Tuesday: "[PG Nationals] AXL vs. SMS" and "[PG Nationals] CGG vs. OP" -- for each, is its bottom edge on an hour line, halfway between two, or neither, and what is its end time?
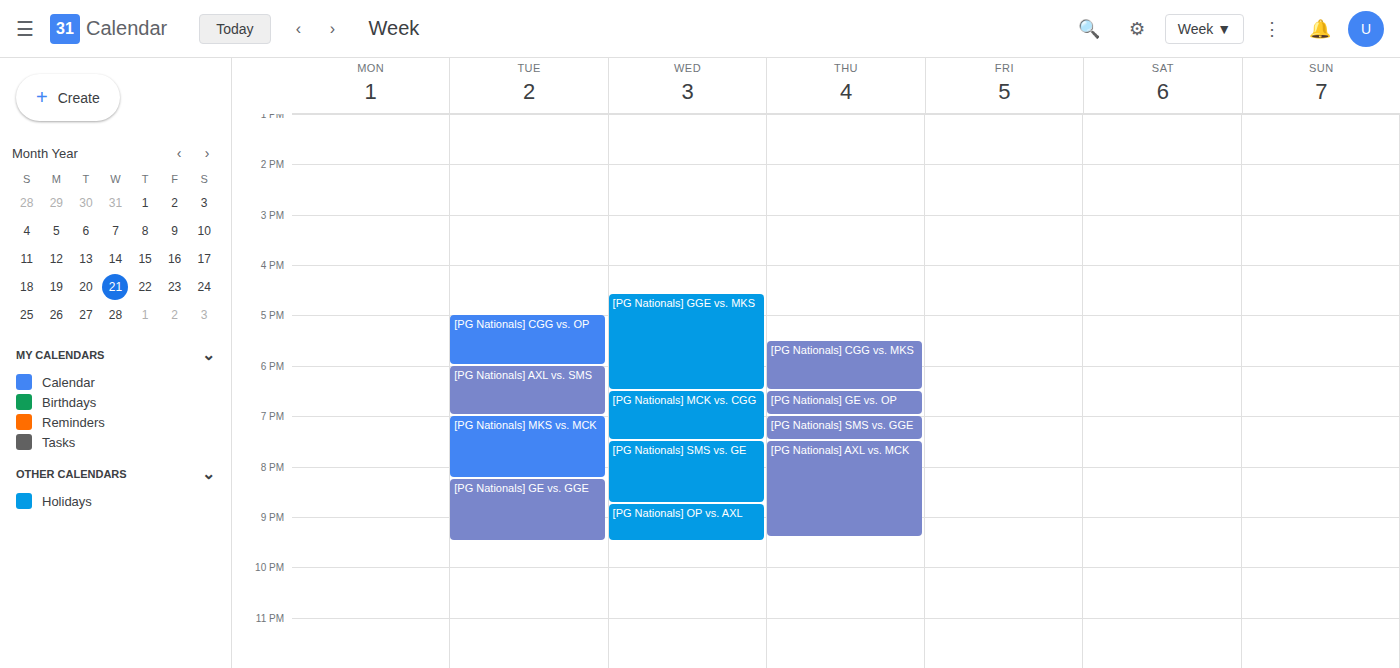
"[PG Nationals] AXL vs. SMS": 7:00 PM, exactly on the 7 PM line. "[PG Nationals] CGG vs. OP": 6:00 PM, exactly on the 6 PM line.